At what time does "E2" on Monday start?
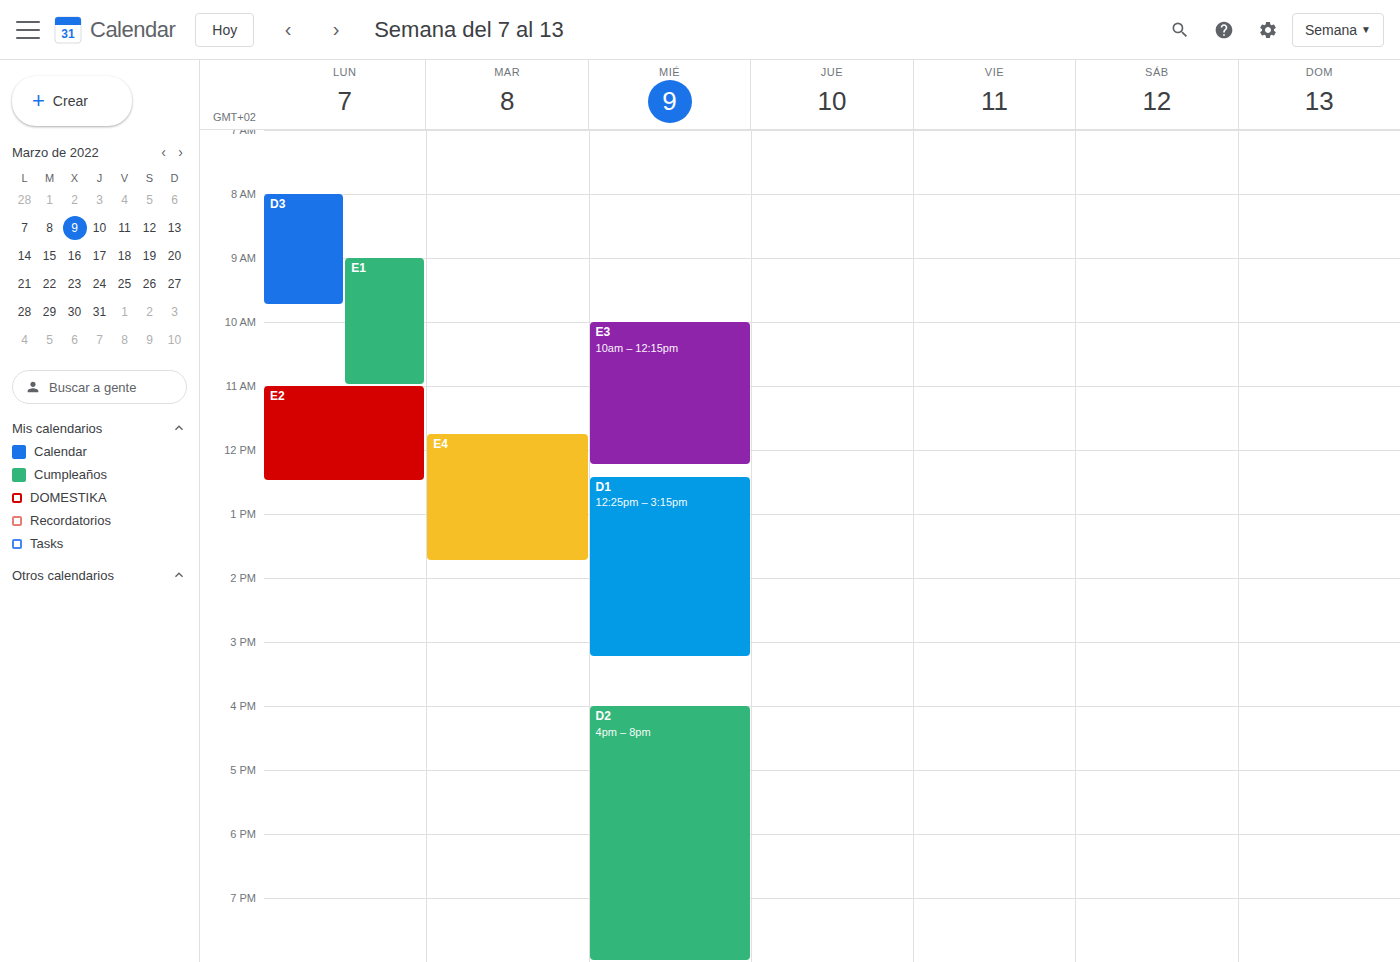
11:00 AM